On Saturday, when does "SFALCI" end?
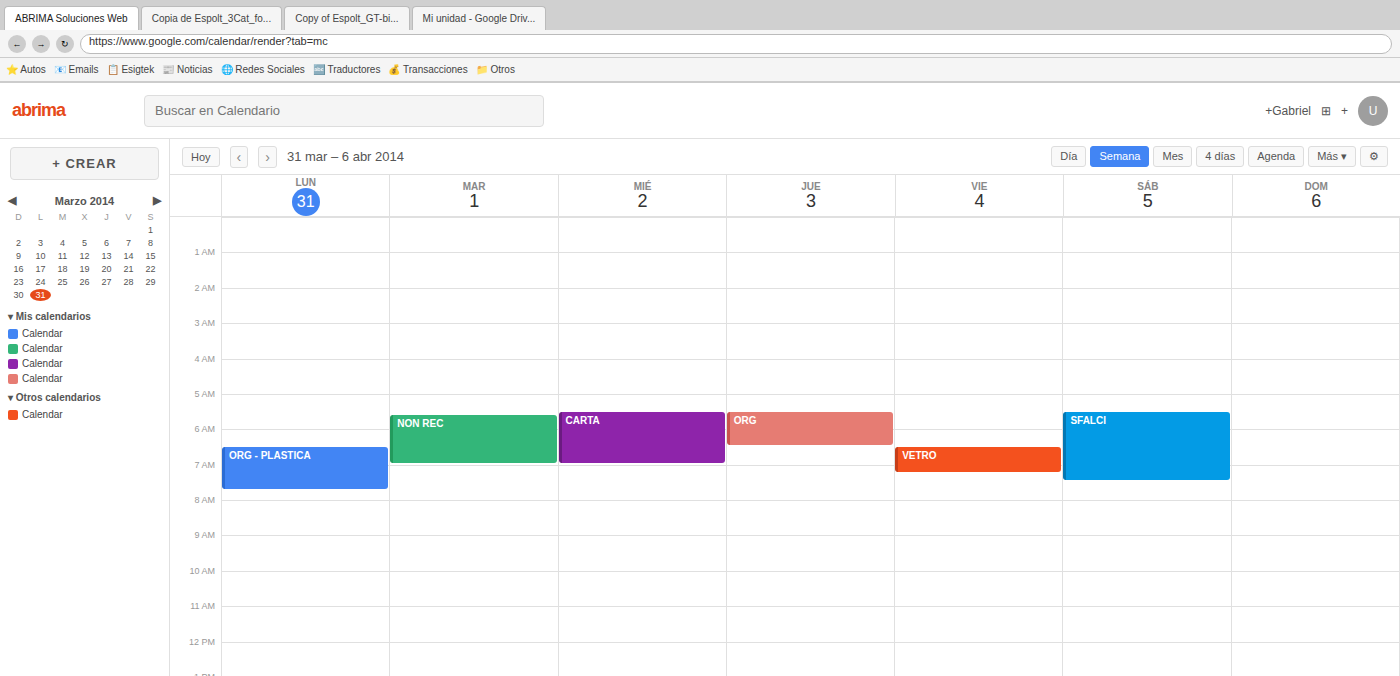
7:30 AM